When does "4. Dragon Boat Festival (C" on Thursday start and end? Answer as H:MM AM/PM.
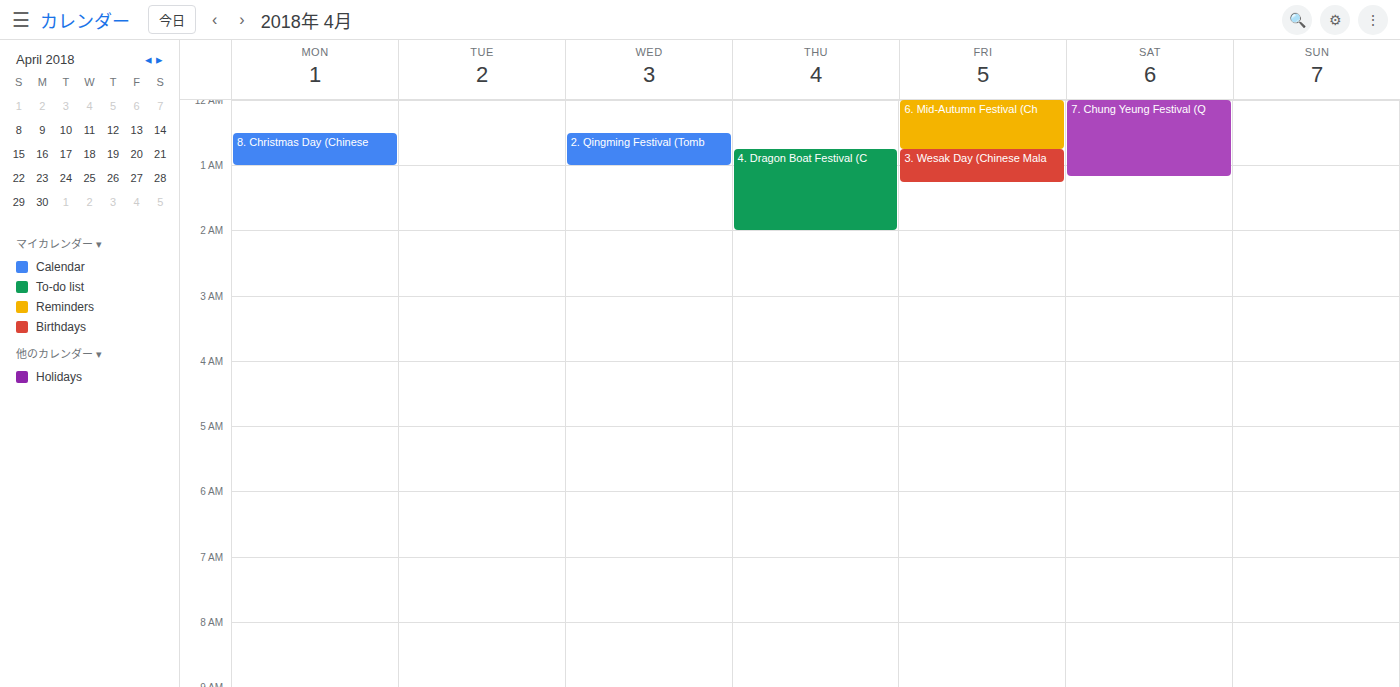
12:45 AM to 2:00 AM